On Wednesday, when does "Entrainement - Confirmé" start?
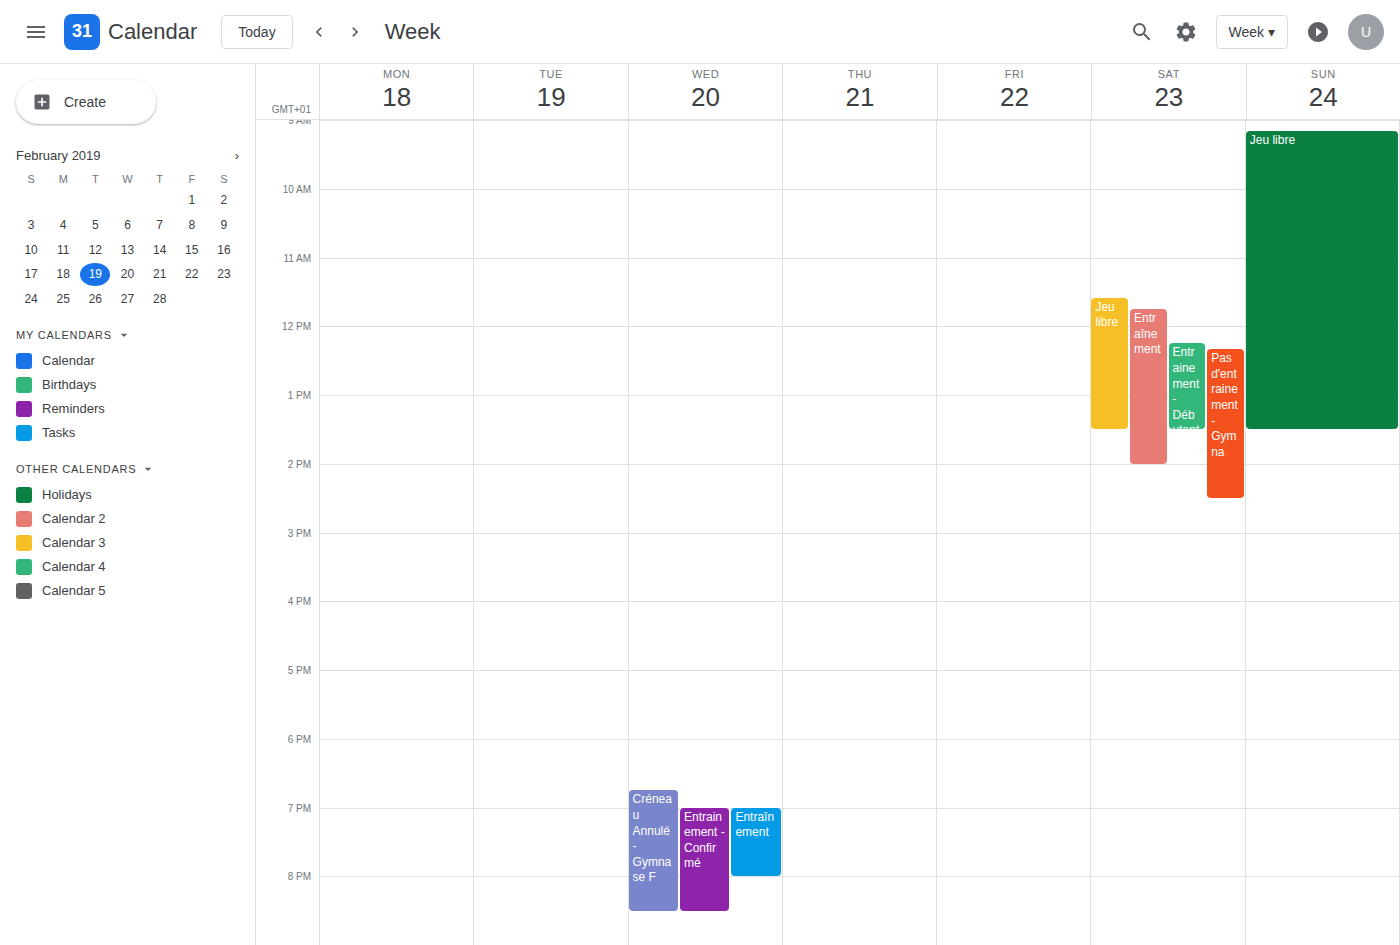
7:00 PM